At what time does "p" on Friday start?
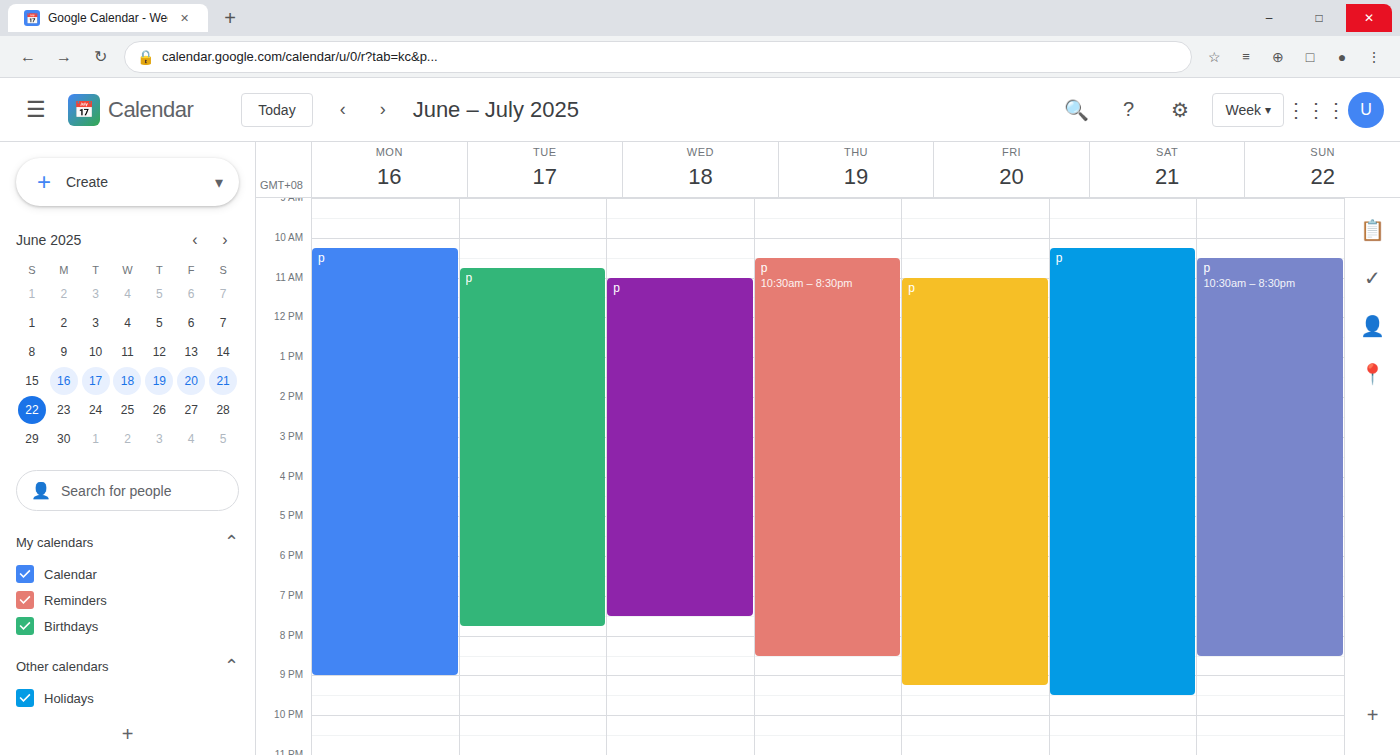
11:00